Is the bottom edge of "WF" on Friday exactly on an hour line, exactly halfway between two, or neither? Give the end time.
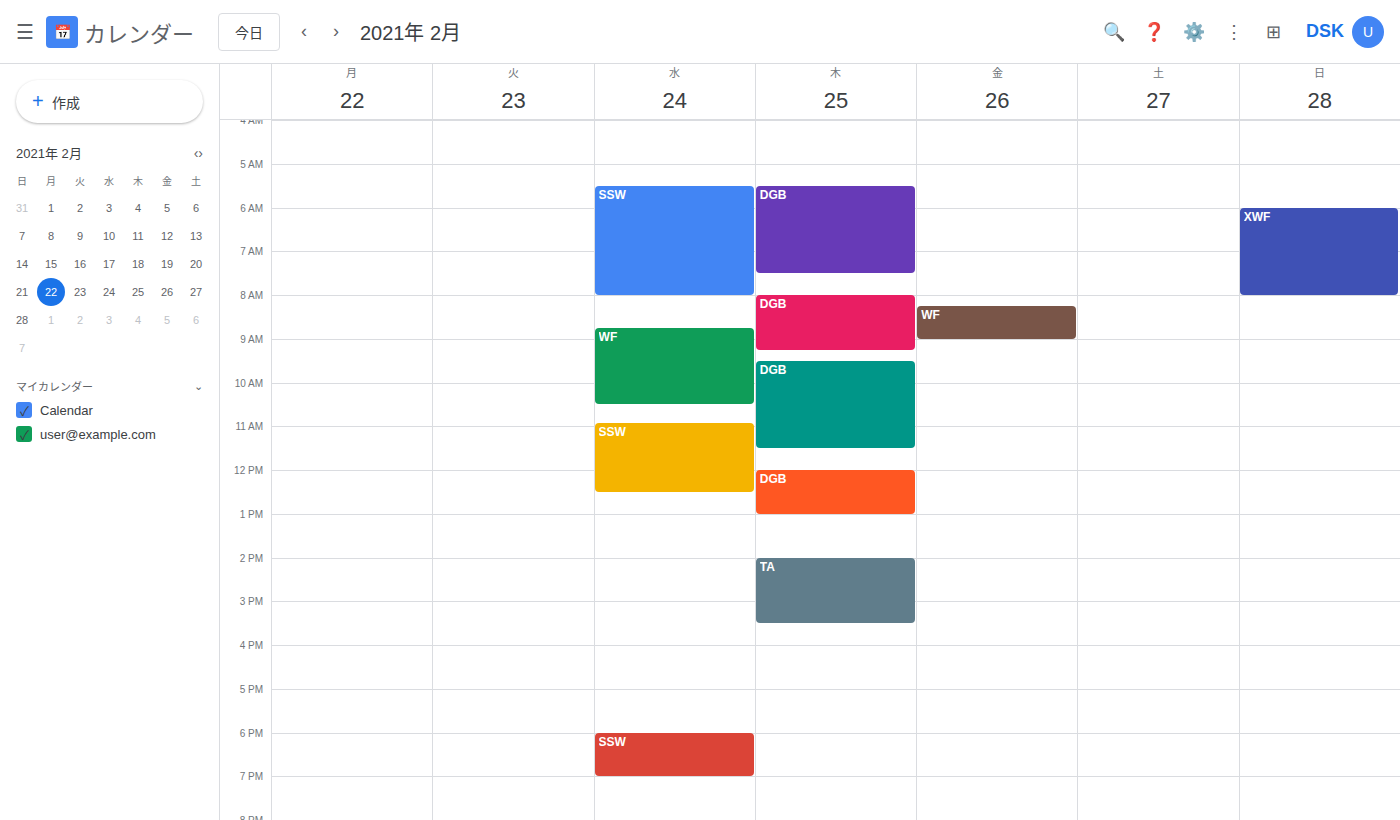
9:00 AM -- exactly on the 9 AM line.